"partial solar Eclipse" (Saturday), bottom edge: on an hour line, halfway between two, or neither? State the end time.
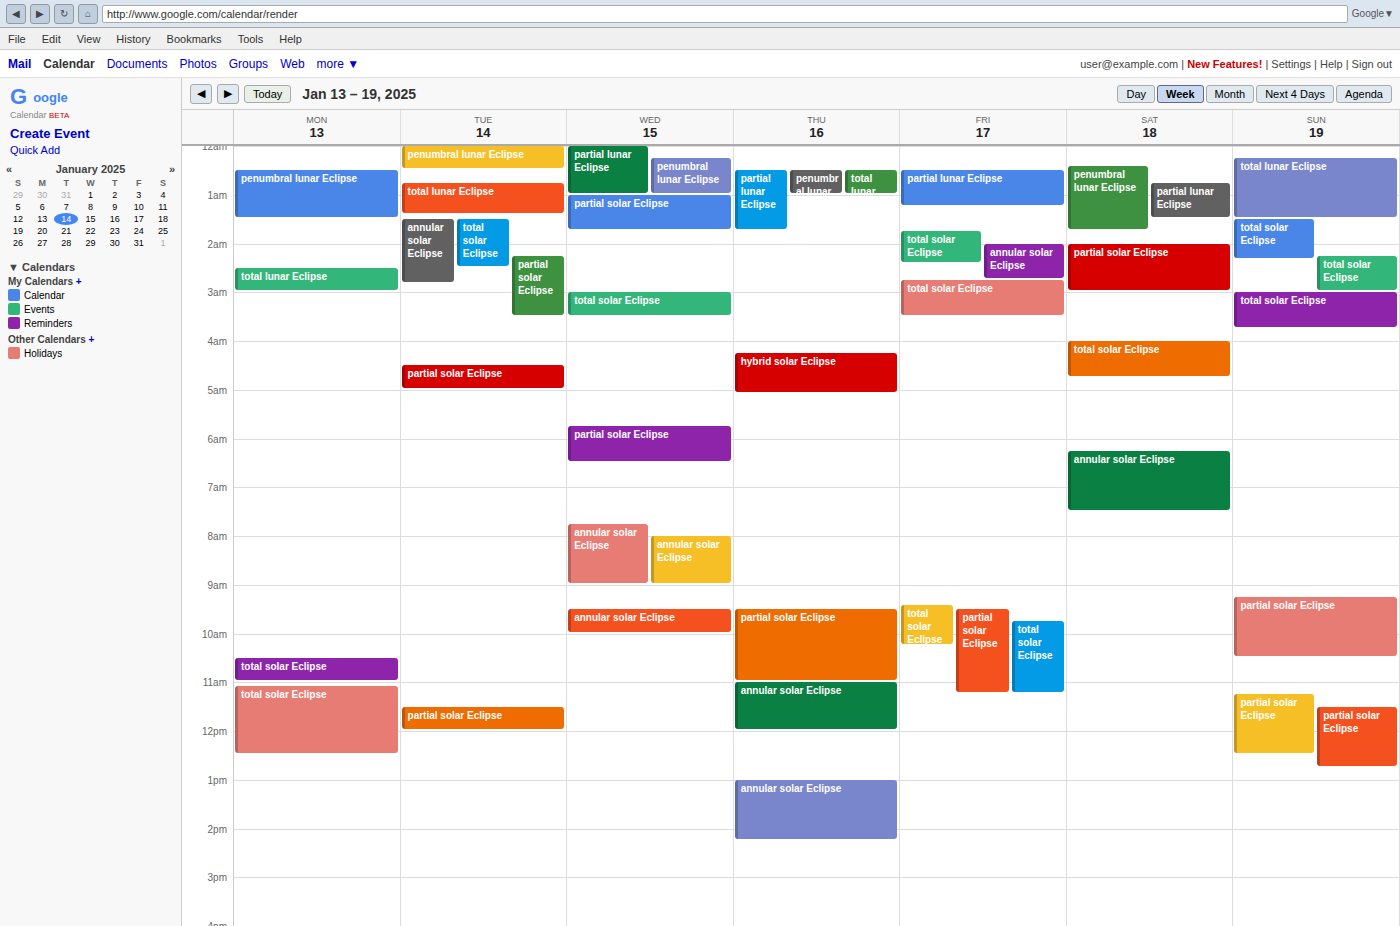
3:00 AM -- exactly on the 3 AM line.